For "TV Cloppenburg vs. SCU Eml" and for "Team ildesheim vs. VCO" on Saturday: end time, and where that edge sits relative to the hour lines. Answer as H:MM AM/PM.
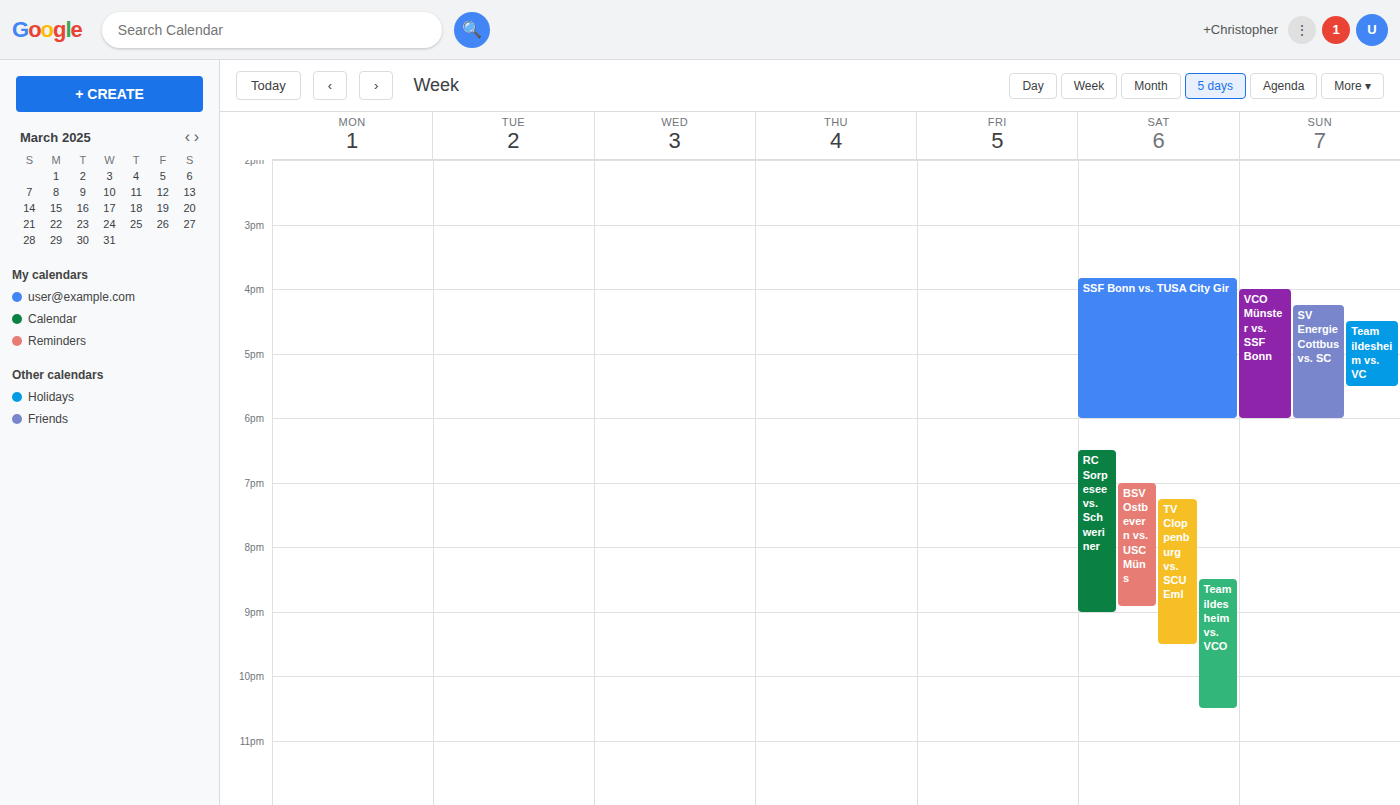
"TV Cloppenburg vs. SCU Eml": 9:30 PM, halfway between the 9 PM and 10 PM lines. "Team ildesheim vs. VCO": 10:30 PM, halfway between the 10 PM and 11 PM lines.